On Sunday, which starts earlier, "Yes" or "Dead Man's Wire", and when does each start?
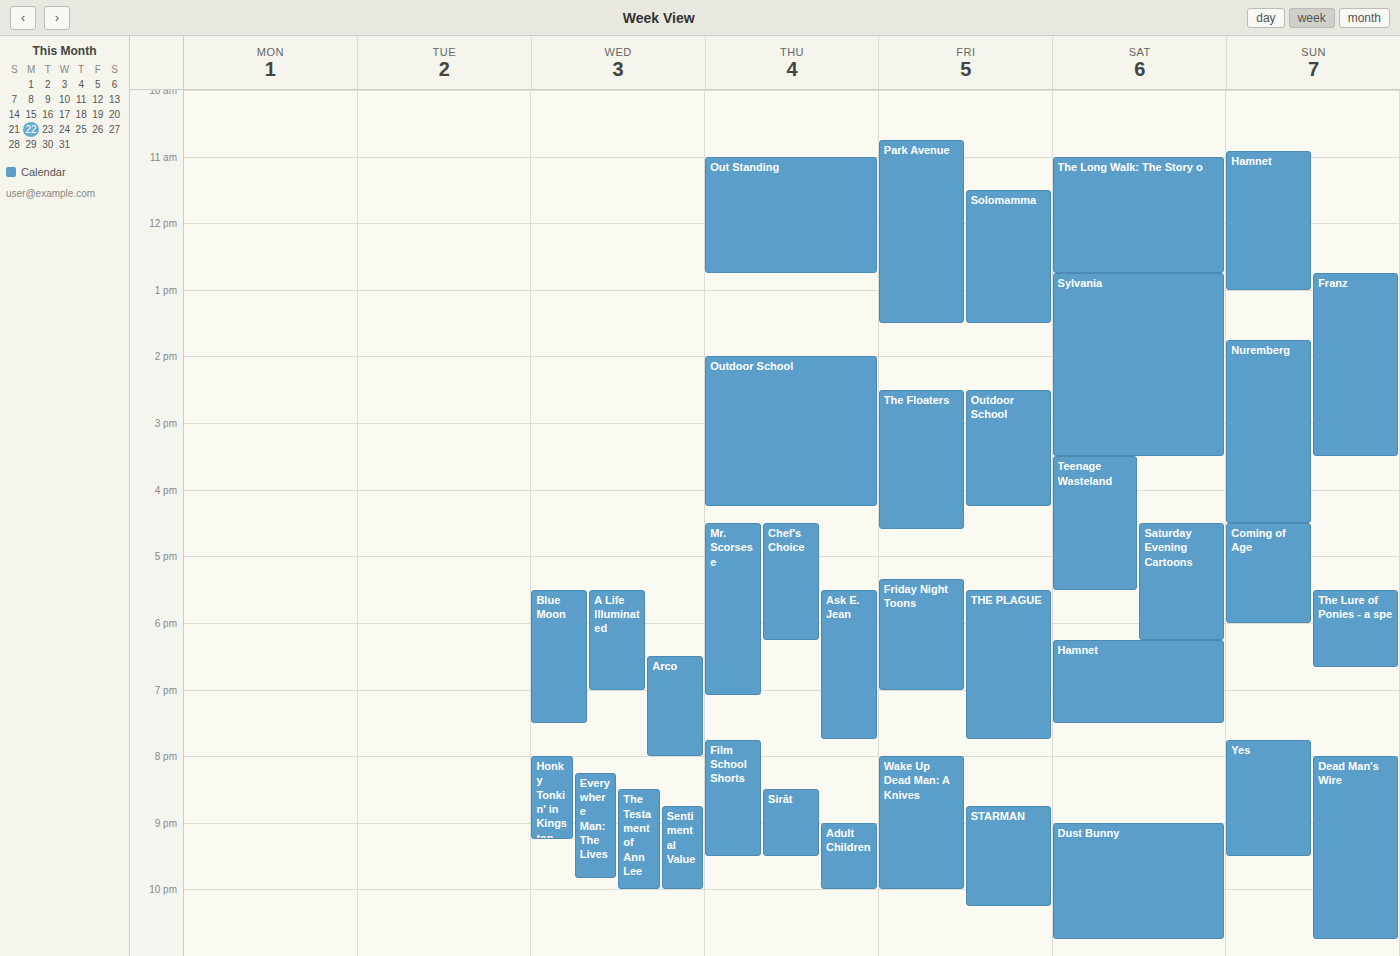
"Yes" 7:45 PM; "Dead Man's Wire" 8:00 PM.